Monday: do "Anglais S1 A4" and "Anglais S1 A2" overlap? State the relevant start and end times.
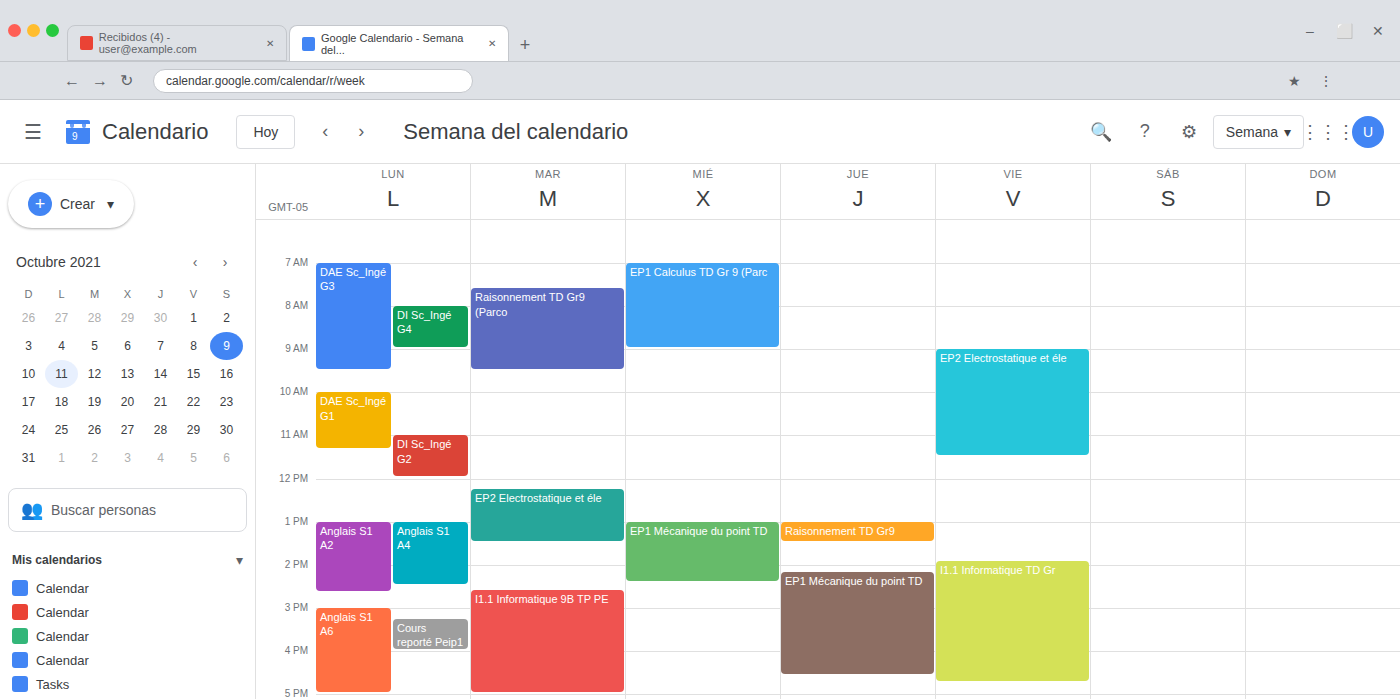
"Anglais S1 A2" starts at 13:00, before "Anglais S1 A4" ends at 14:30 -- they overlap.